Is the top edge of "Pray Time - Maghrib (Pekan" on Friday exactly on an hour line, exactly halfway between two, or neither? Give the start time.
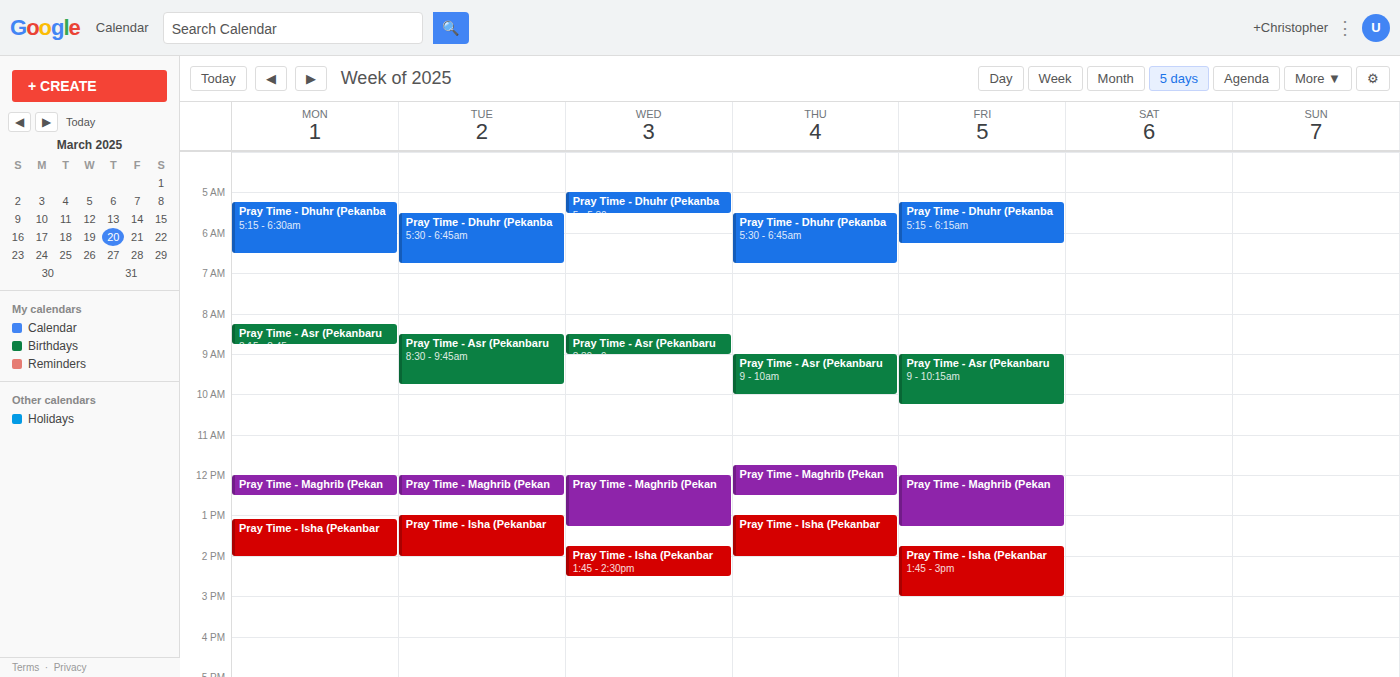
12:00 PM -- exactly on the 12 PM line.